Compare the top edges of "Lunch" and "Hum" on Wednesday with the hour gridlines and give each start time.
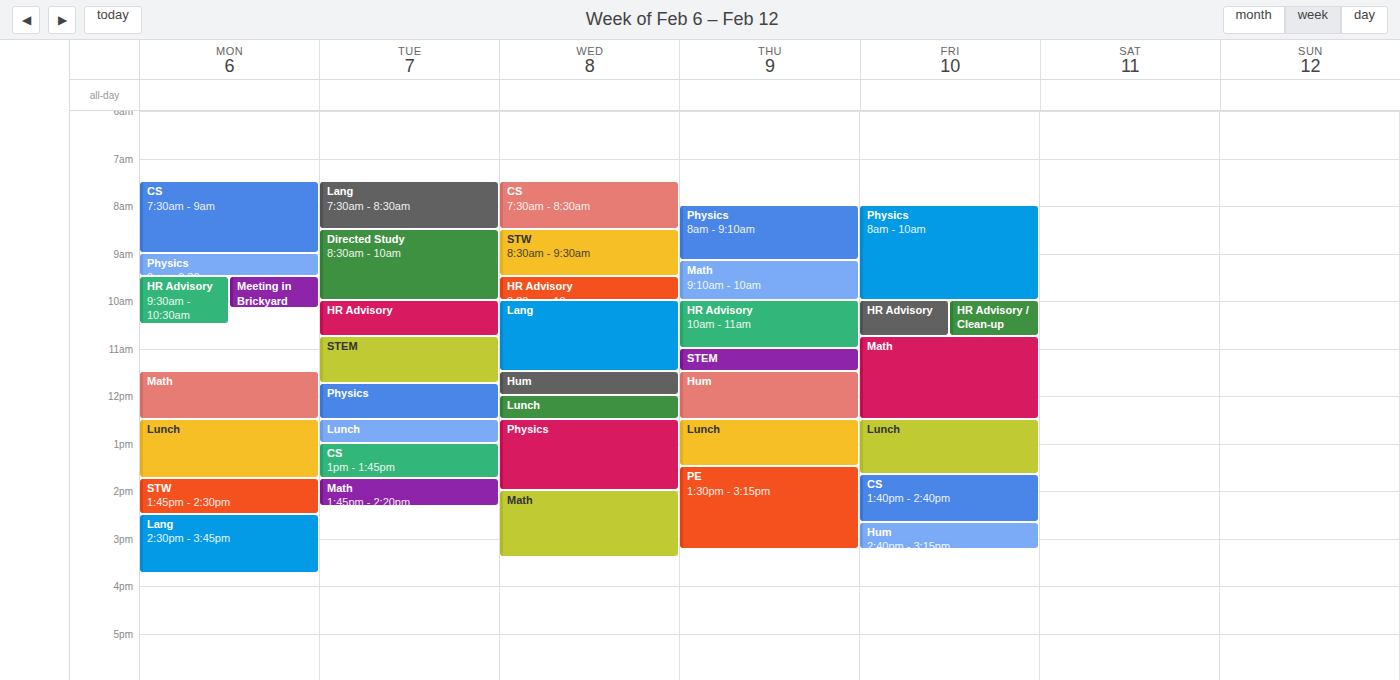
"Lunch": 12:00 PM, exactly on the 12 PM line. "Hum": 11:30 AM, halfway between the 11 AM and 12 PM lines.